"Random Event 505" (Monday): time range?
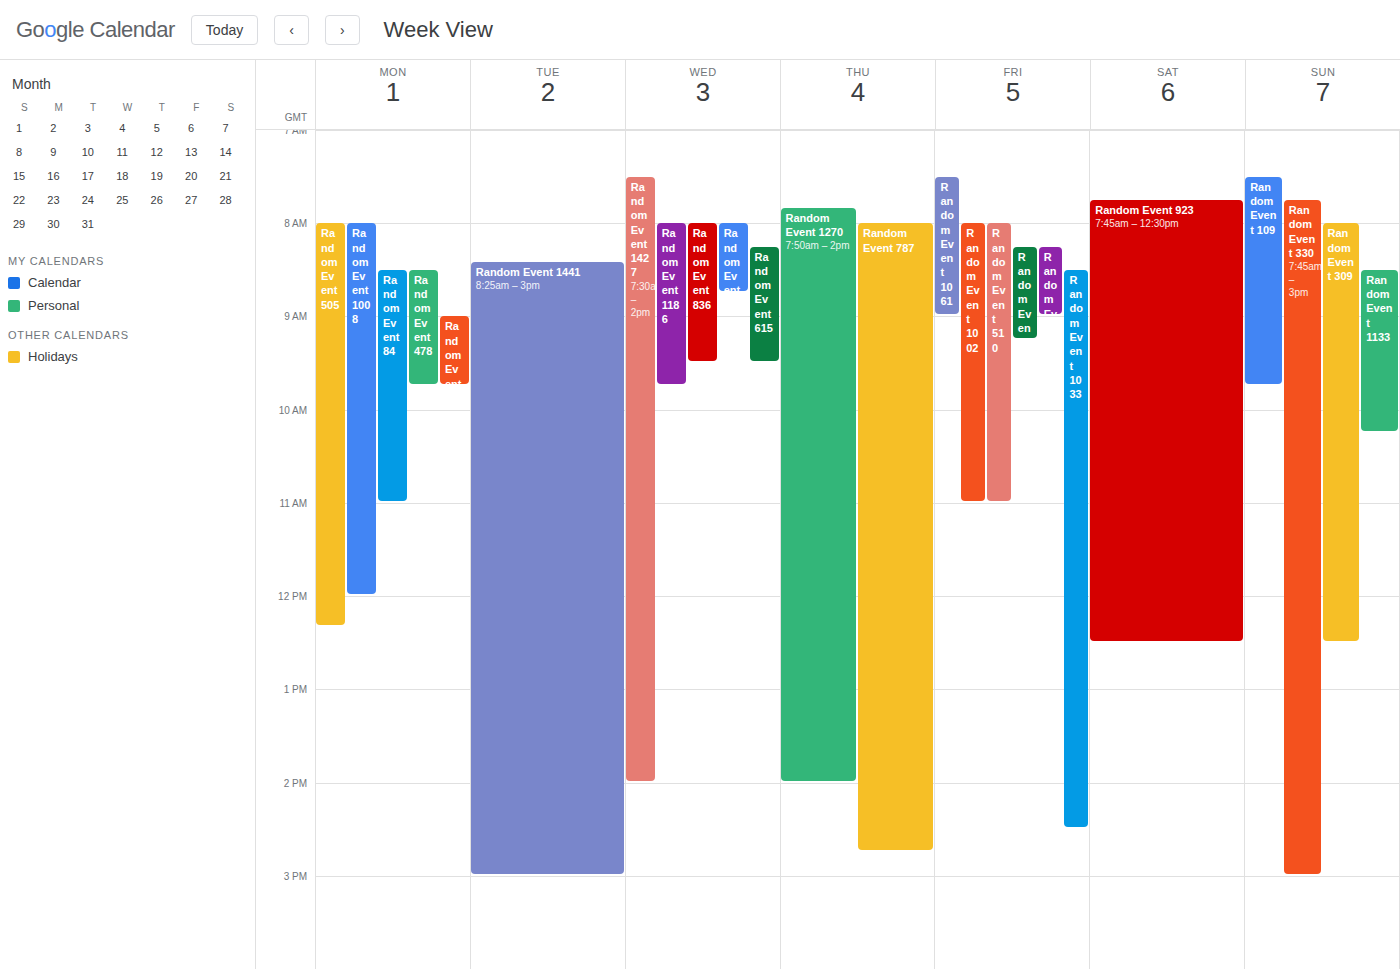
8:00 AM to 12:20 PM